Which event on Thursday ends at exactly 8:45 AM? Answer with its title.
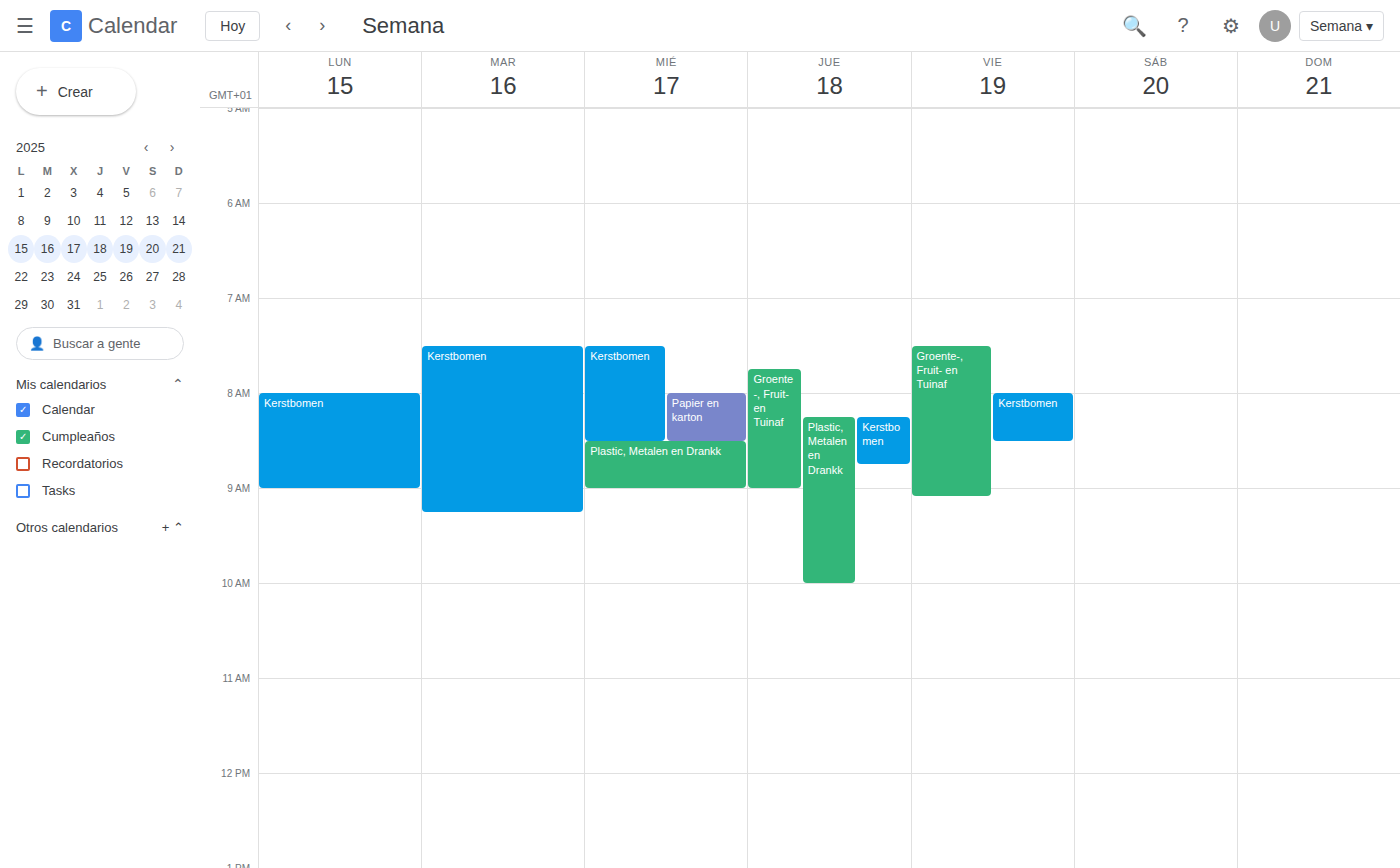
"Kerstbomen"